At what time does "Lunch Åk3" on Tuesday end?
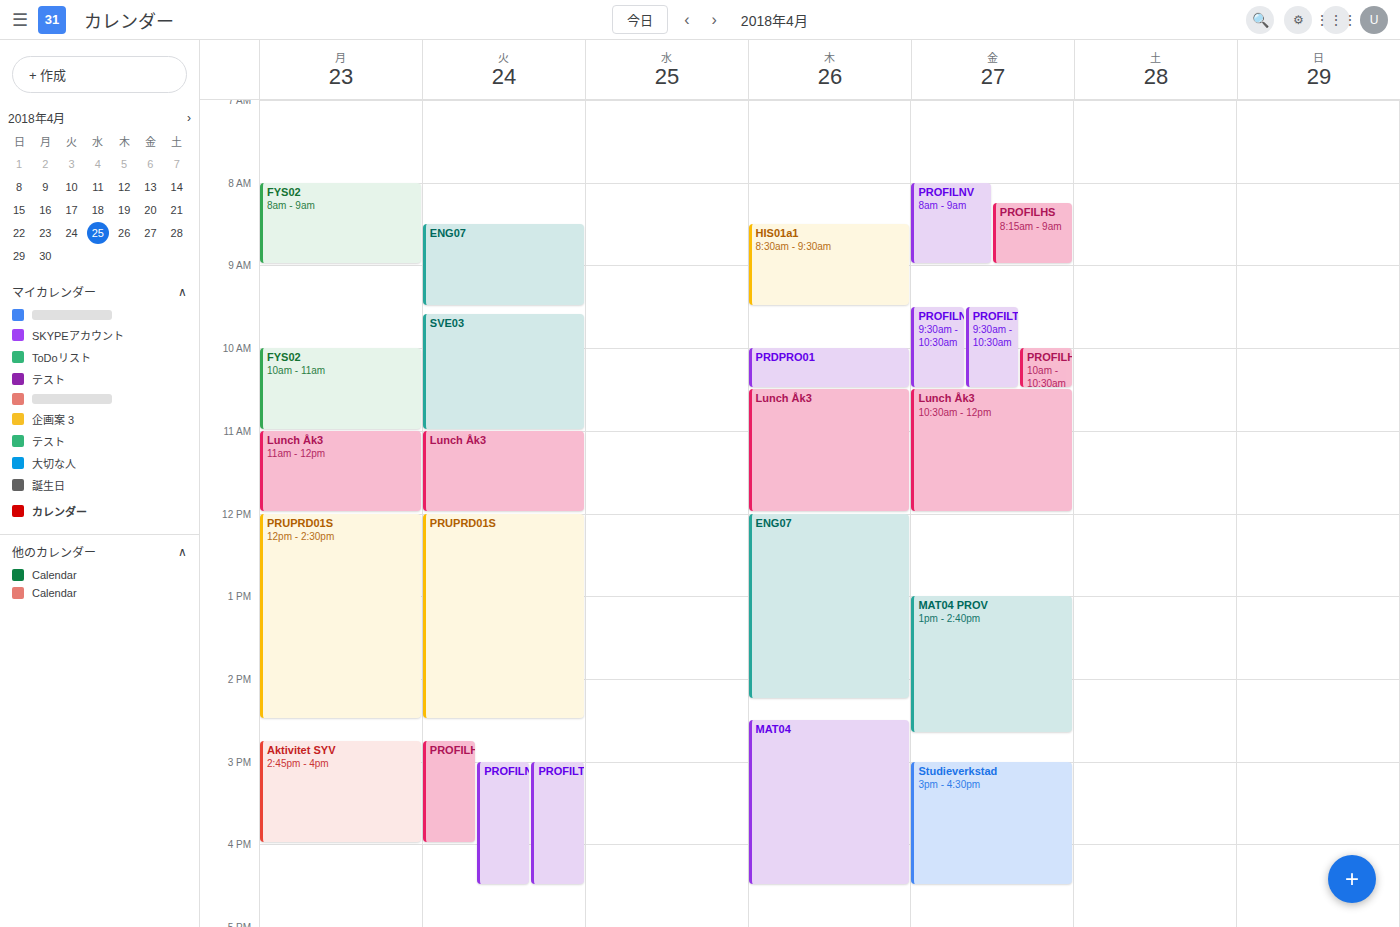
12:00 PM